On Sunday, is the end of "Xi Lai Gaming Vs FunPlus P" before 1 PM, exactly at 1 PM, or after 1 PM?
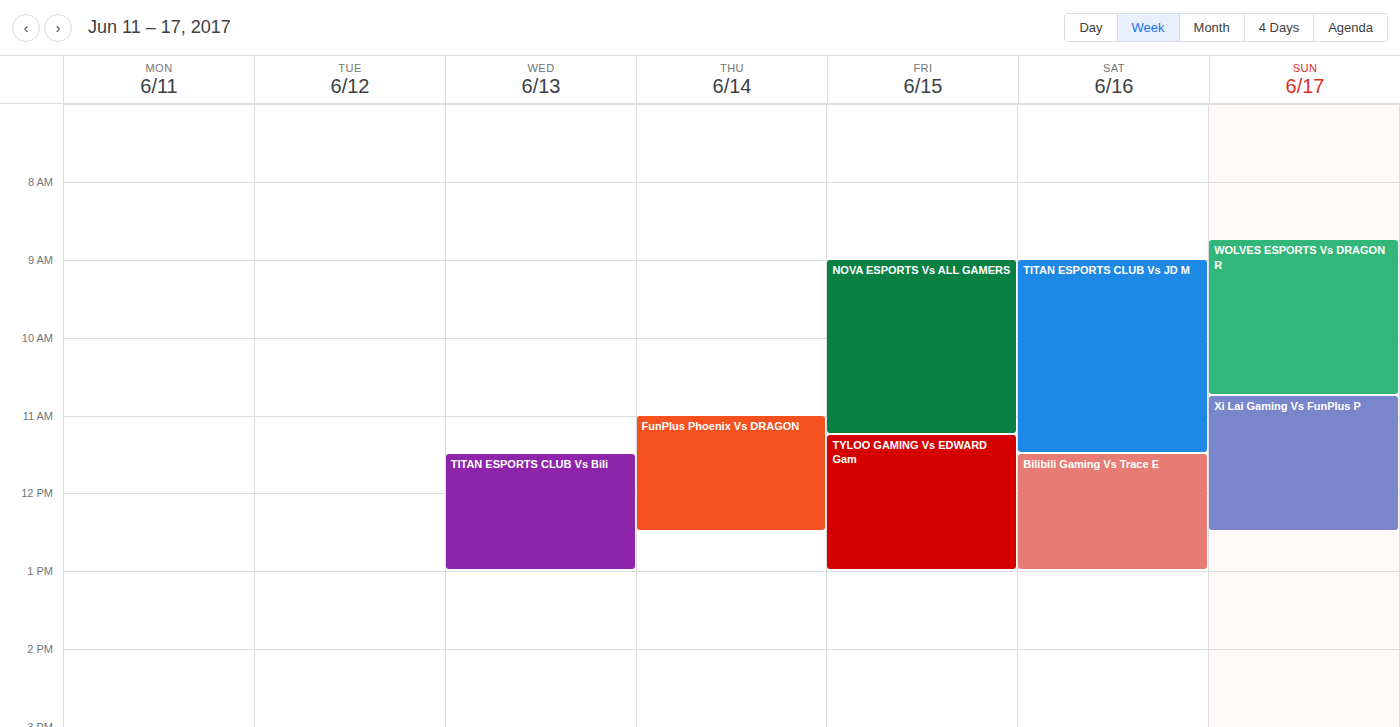
12:30 PM -- before 1 PM, 30 minutes above the 1 PM line.